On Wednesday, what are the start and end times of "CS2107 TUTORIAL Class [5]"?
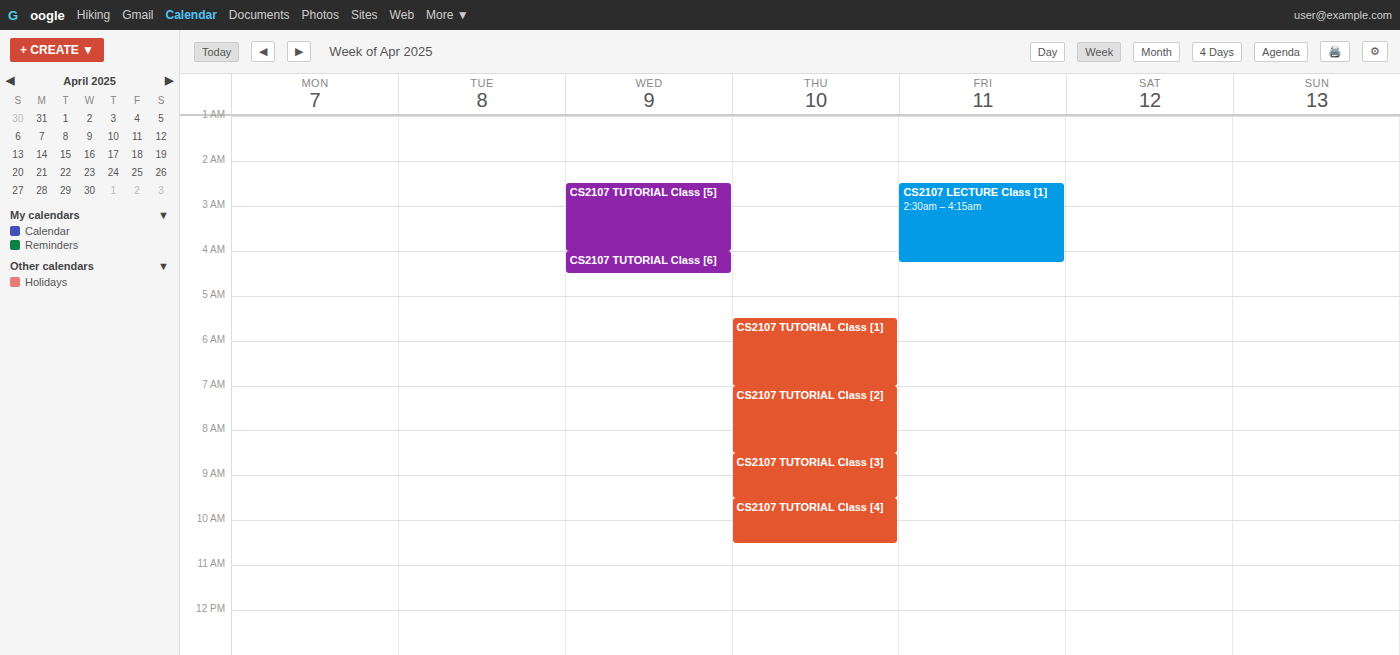
2:30 AM to 4:00 AM